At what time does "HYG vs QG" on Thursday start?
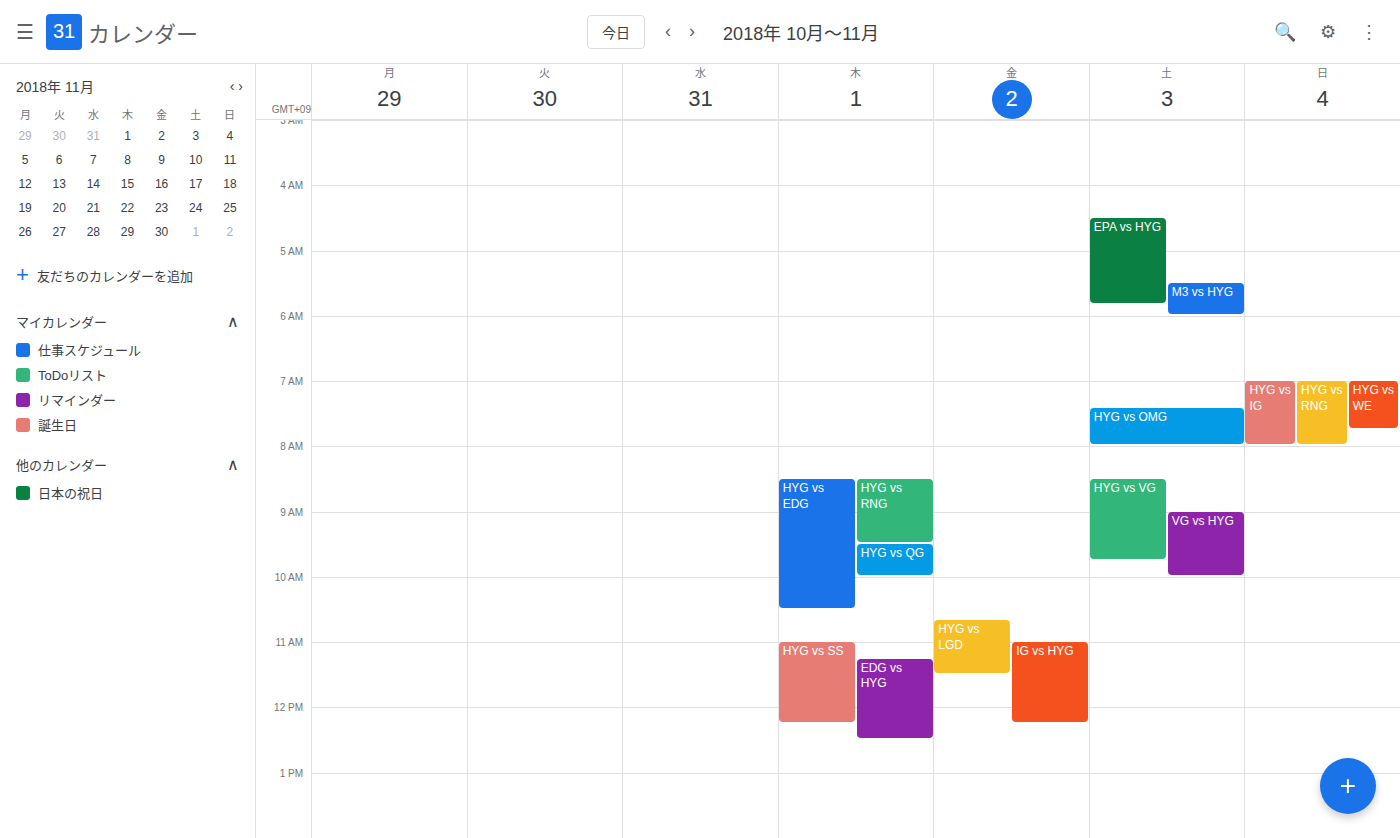
9:30 AM